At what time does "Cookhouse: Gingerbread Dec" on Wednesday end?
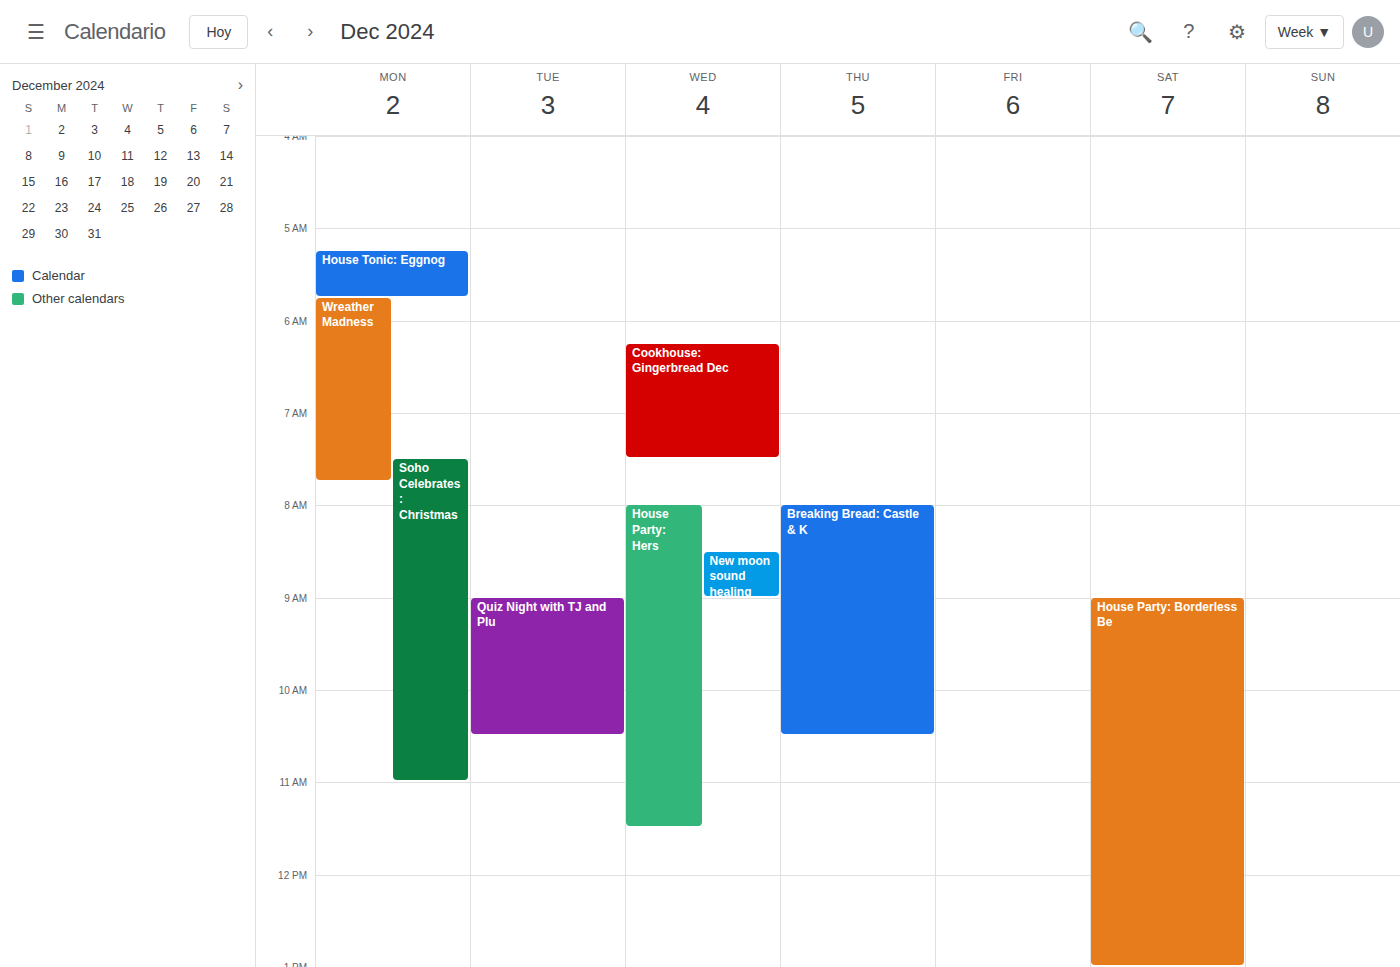
7:30 AM